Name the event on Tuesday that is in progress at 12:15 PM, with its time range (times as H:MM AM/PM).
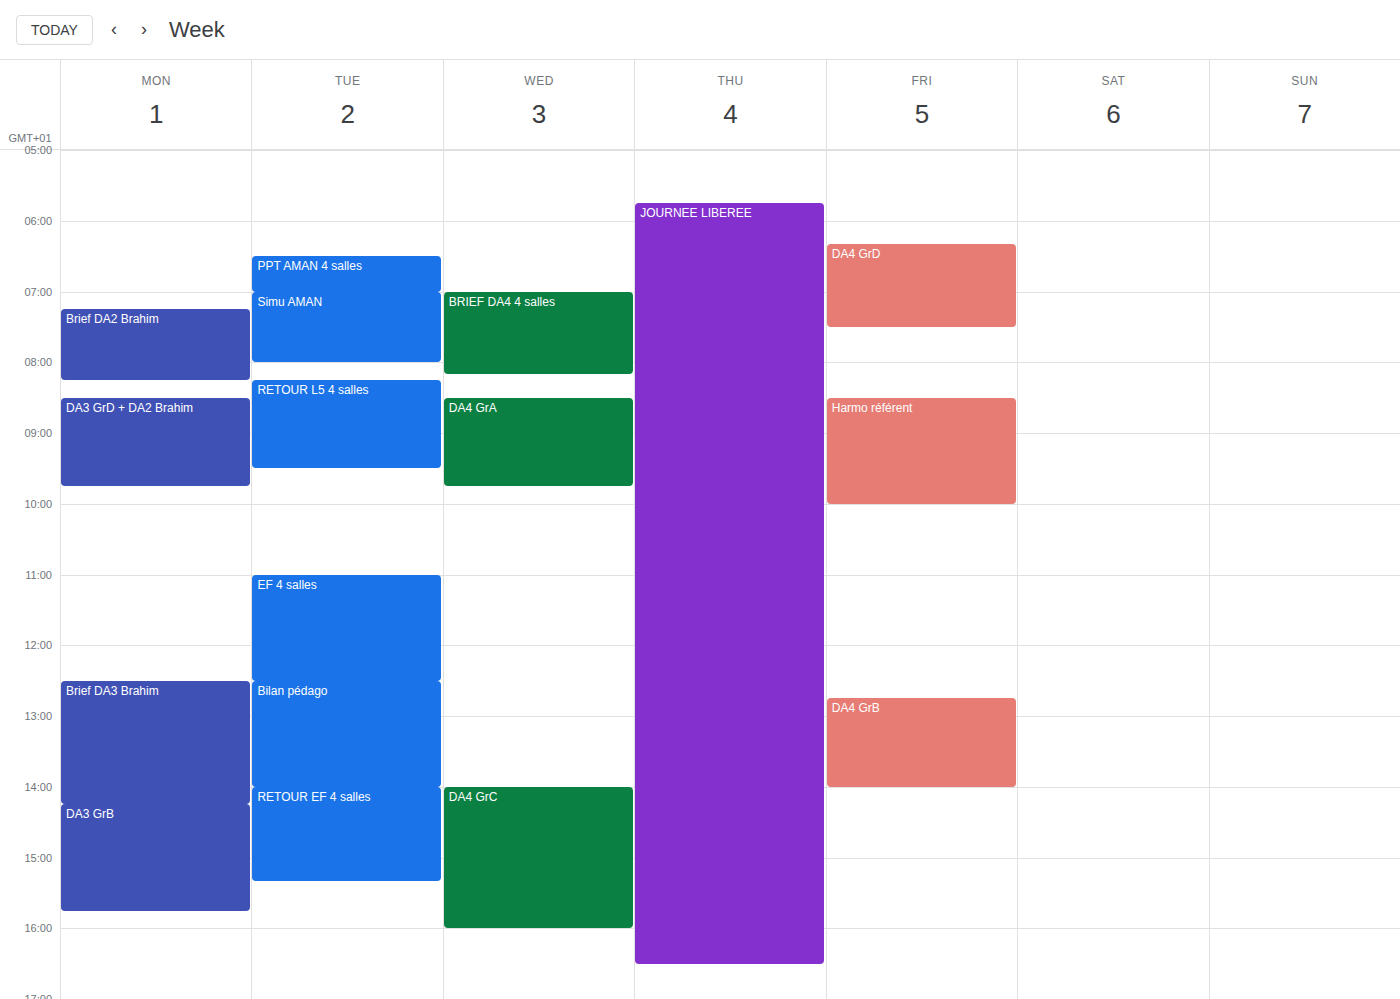
"EF 4 salles", 11:00 AM to 12:30 PM